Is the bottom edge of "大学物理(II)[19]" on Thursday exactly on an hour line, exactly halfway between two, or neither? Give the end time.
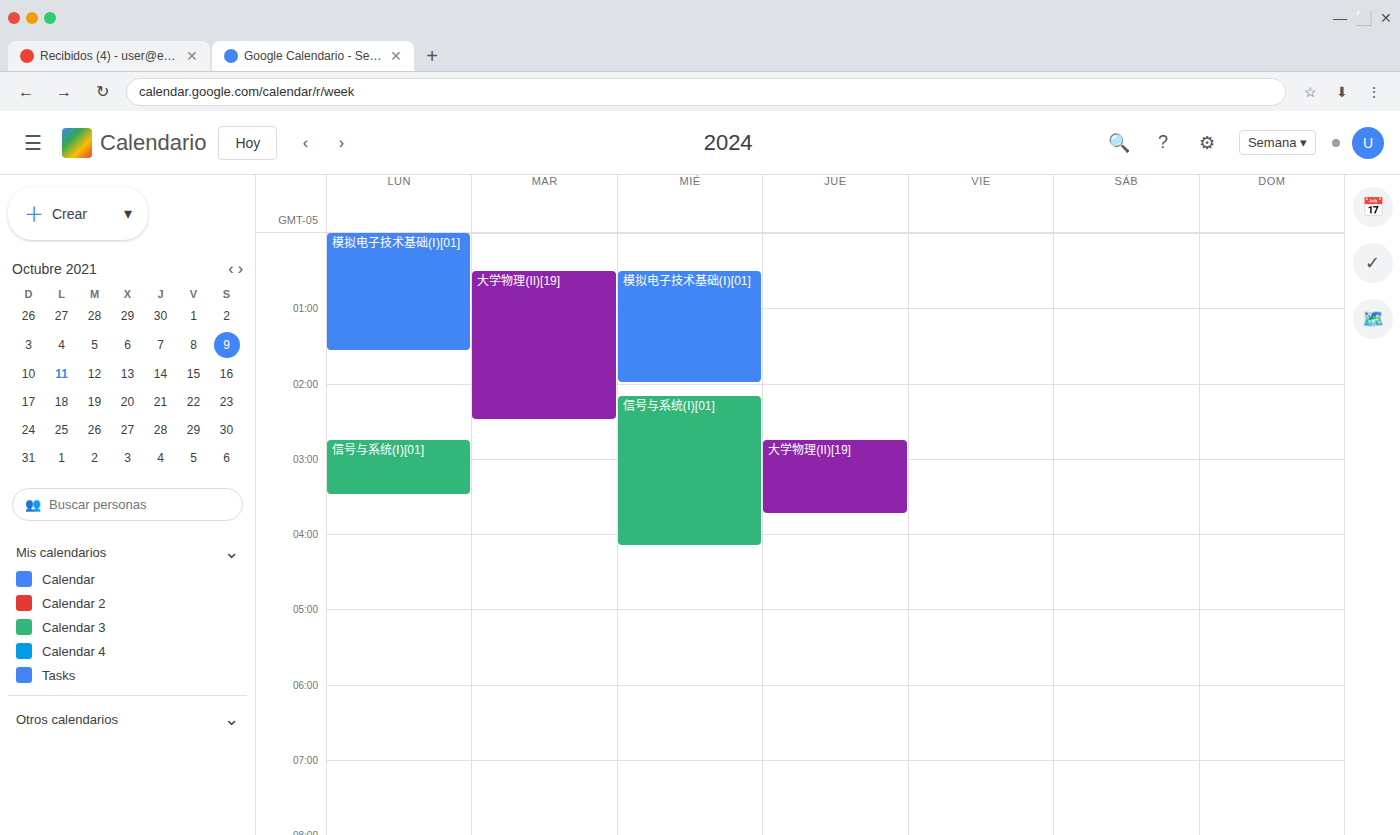
3:45 AM -- neither: three quarters of the way from the 3 AM line to the 4 AM line.